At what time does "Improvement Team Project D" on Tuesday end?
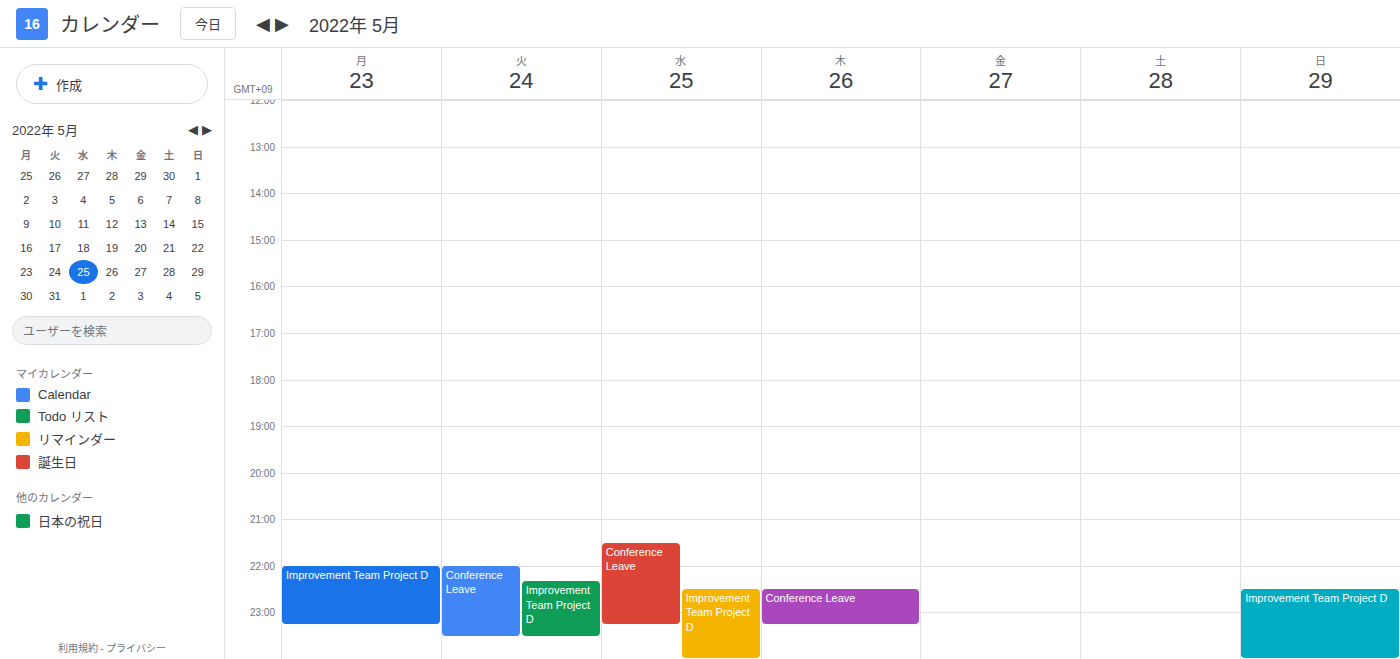
11:30 PM